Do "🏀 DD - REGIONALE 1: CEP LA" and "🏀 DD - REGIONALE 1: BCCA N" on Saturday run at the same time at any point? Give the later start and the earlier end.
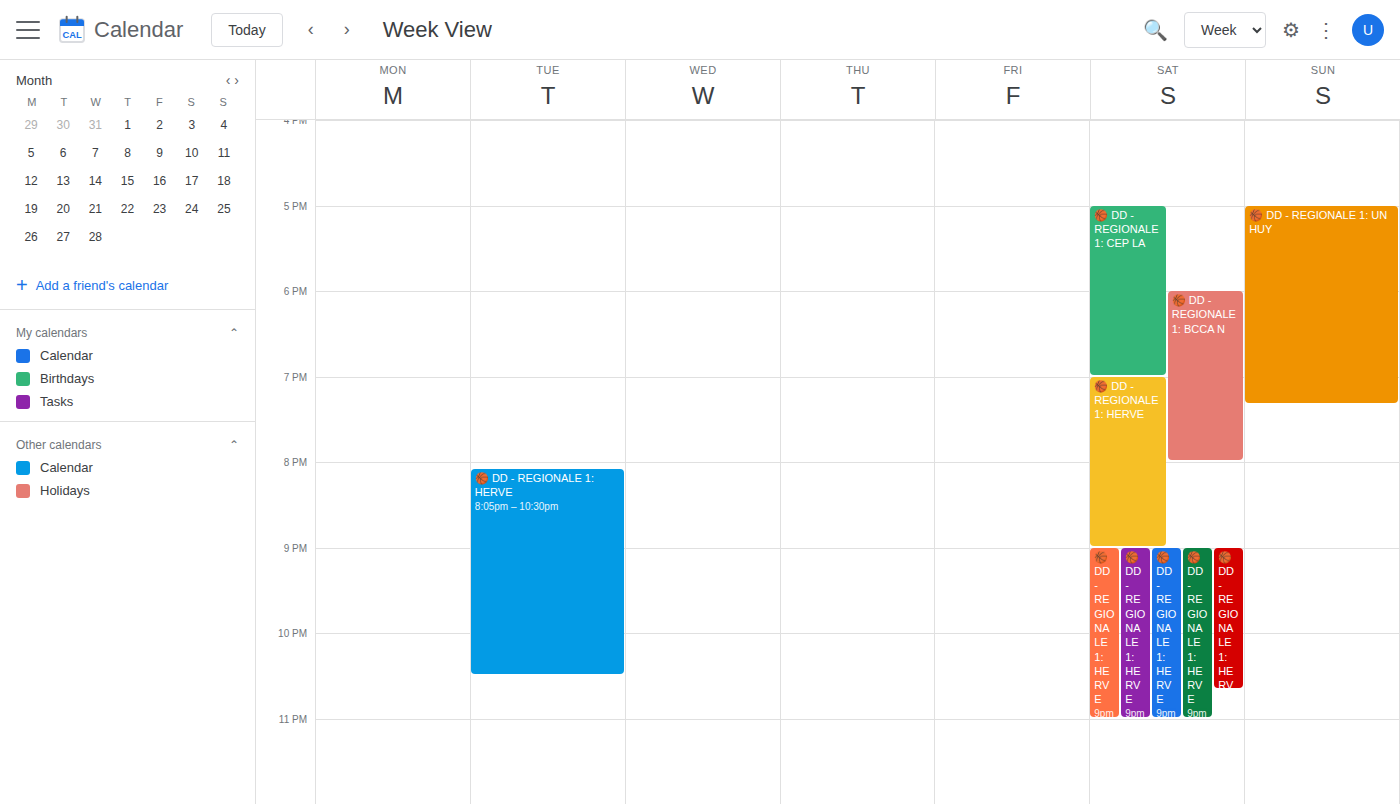
"🏀 DD - REGIONALE 1: BCCA N" starts at 6:00 PM, before "🏀 DD - REGIONALE 1: CEP LA" ends at 7:00 PM -- they overlap.